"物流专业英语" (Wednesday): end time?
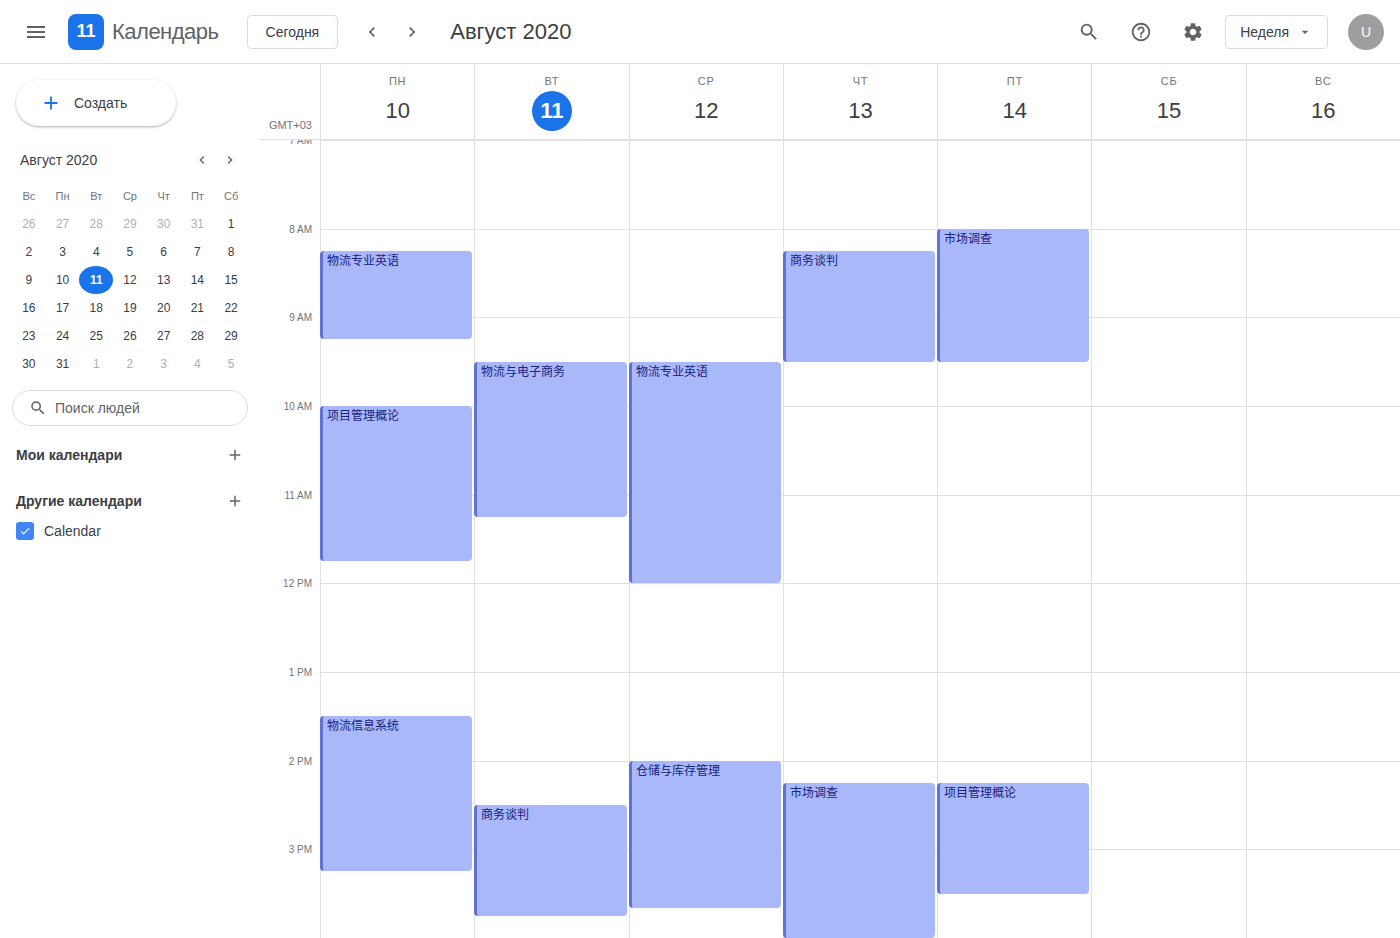
12:00